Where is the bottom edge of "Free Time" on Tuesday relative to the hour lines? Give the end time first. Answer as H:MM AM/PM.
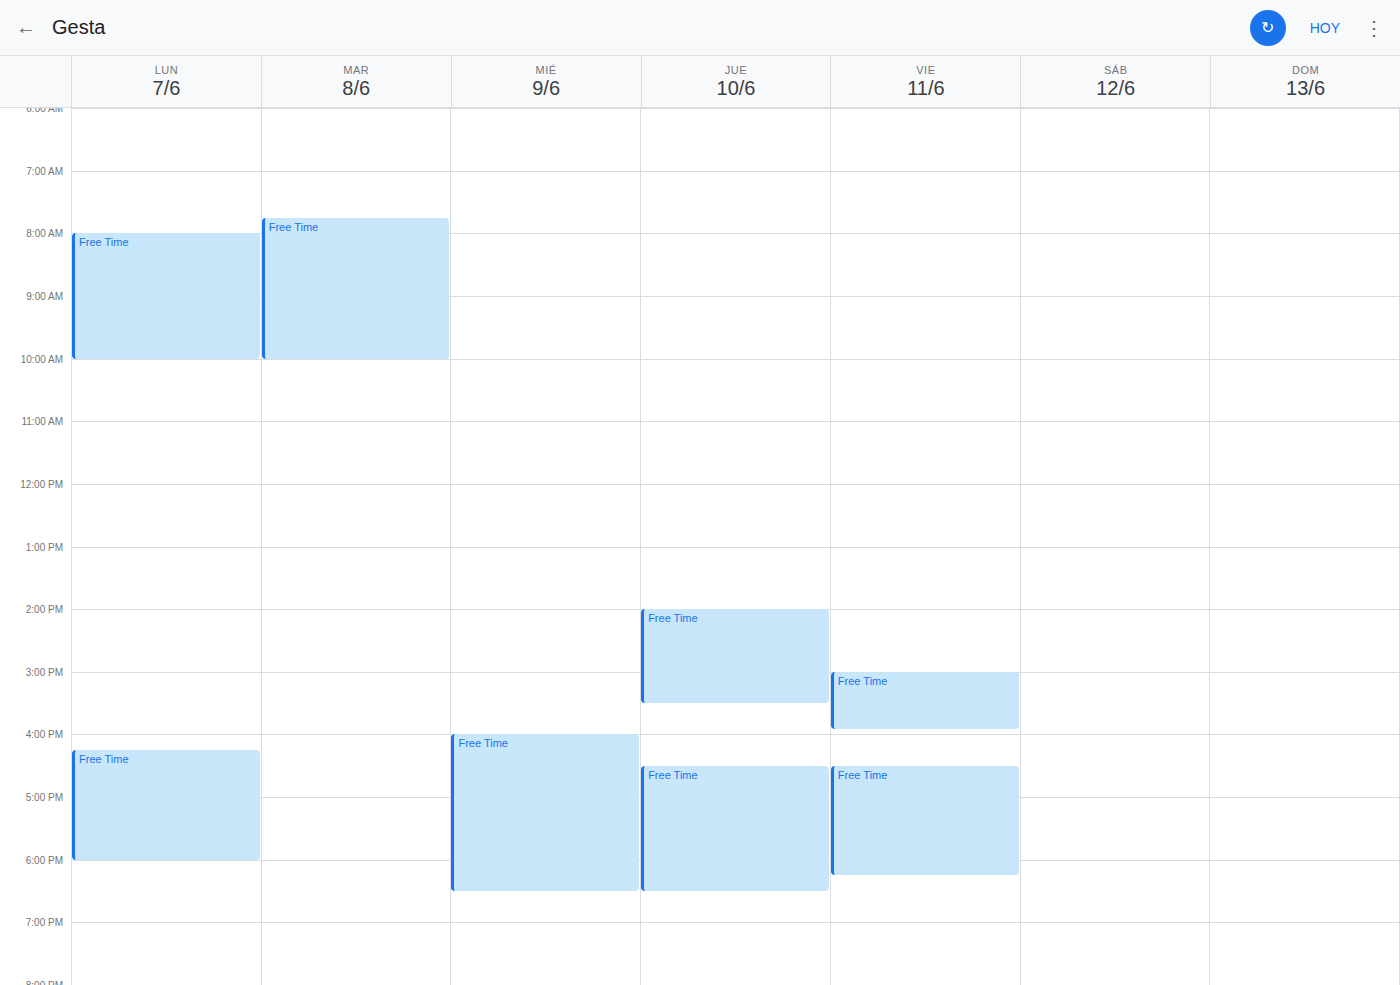
10:00 AM -- exactly on the 10 AM line.